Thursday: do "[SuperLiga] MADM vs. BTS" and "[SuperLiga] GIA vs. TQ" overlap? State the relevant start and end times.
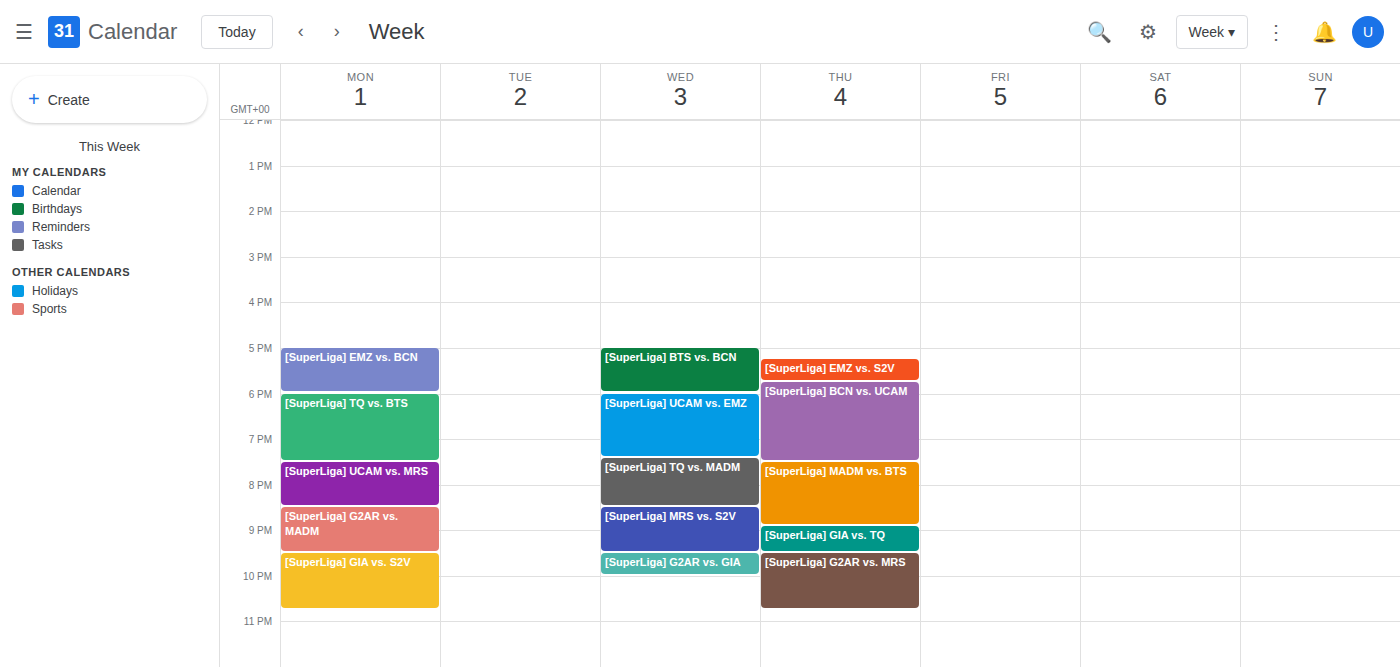
"[SuperLiga] MADM vs. BTS" ends at 8:55 PM, exactly when "[SuperLiga] GIA vs. TQ" starts -- they touch but do not overlap.